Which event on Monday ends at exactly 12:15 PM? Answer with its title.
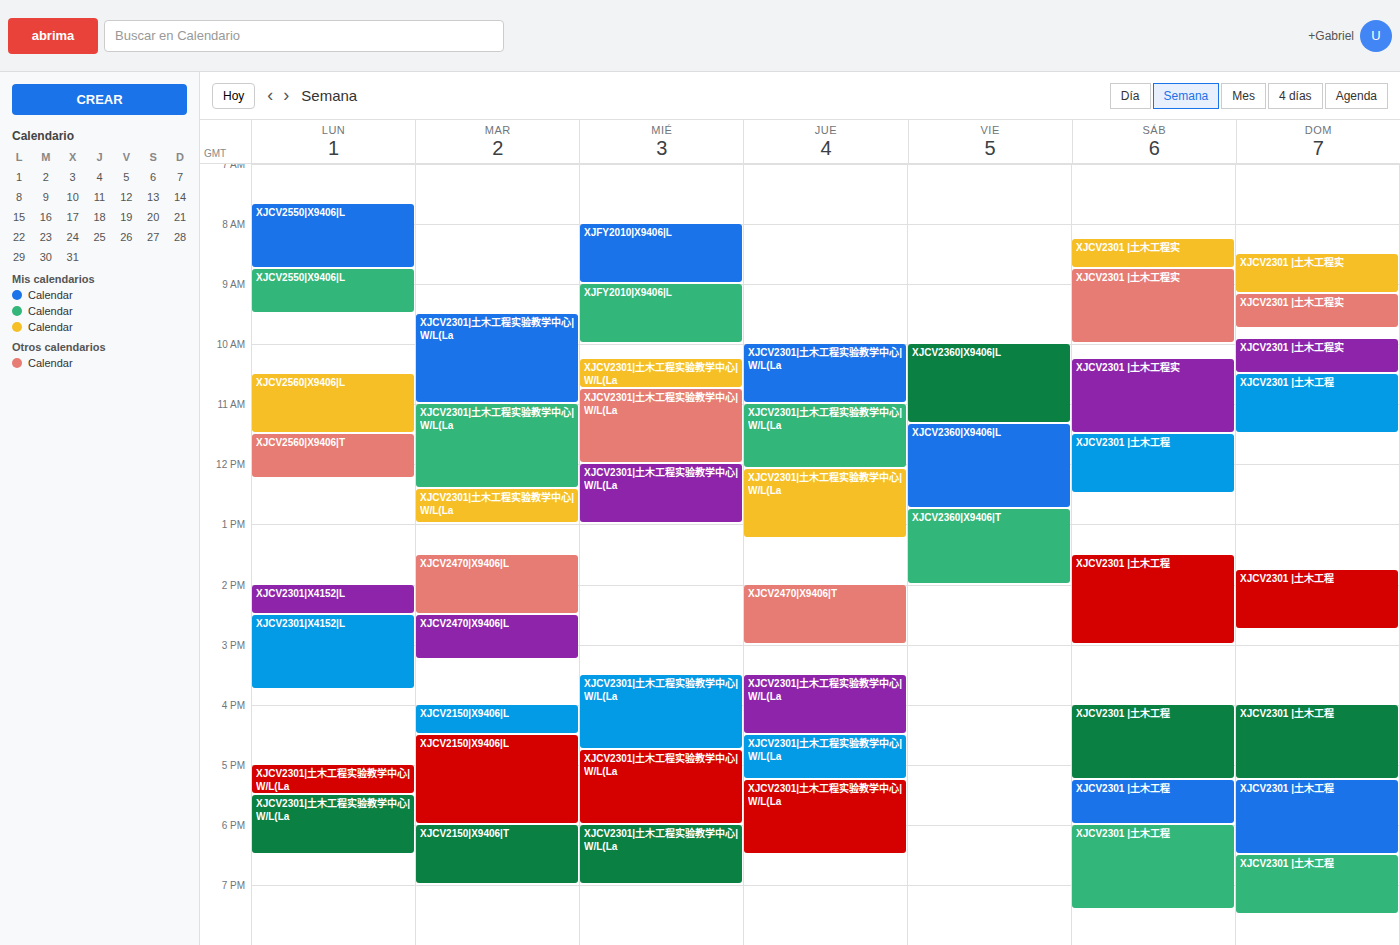
"XJCV2560|X9406|T"